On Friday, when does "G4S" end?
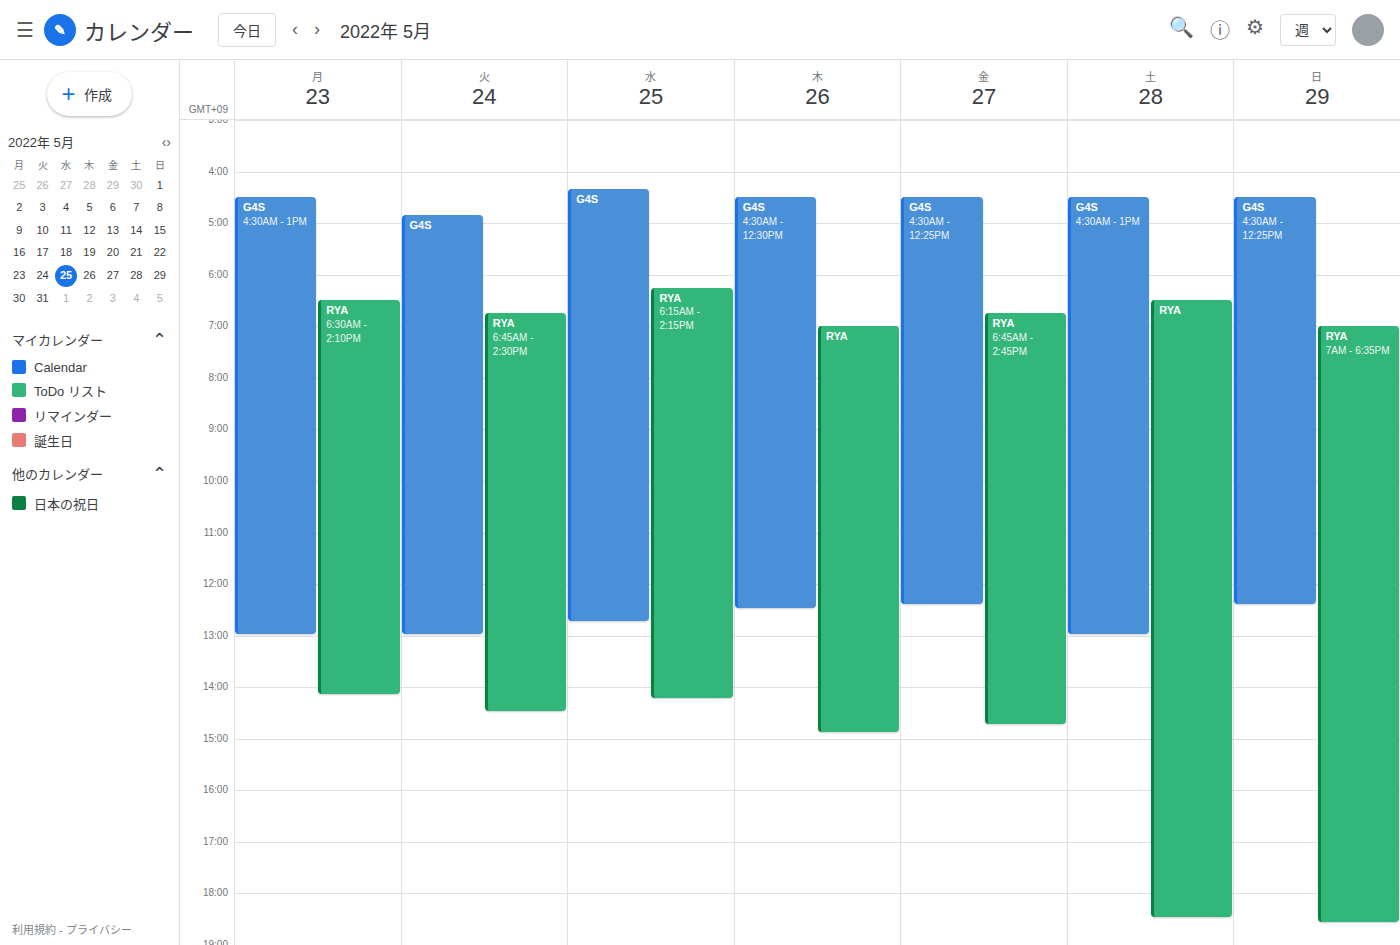
12:25